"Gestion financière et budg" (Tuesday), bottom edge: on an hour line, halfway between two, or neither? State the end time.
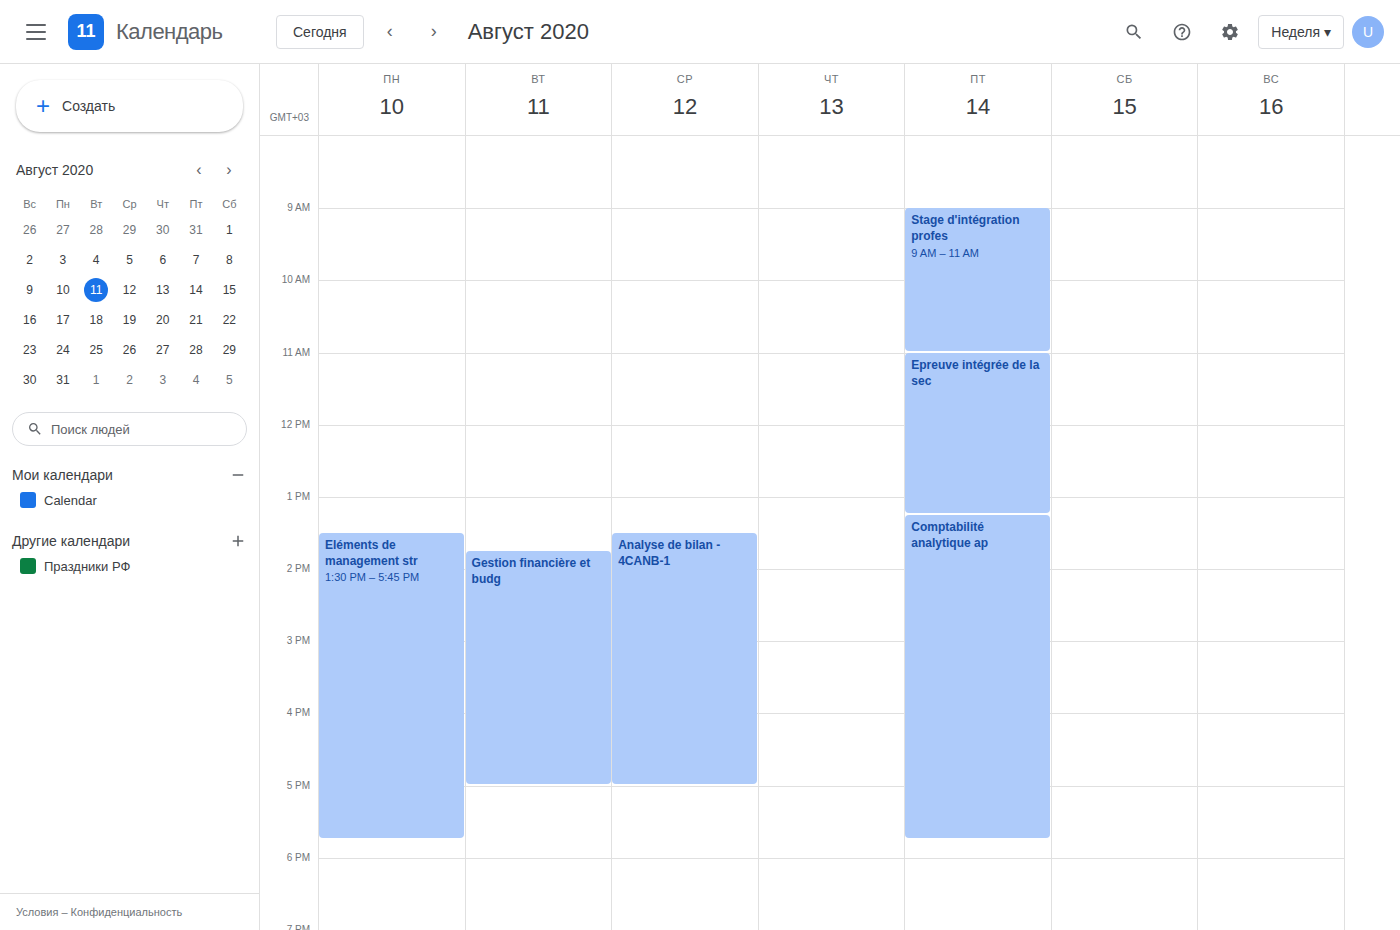
5:00 PM -- exactly on the 5 PM line.